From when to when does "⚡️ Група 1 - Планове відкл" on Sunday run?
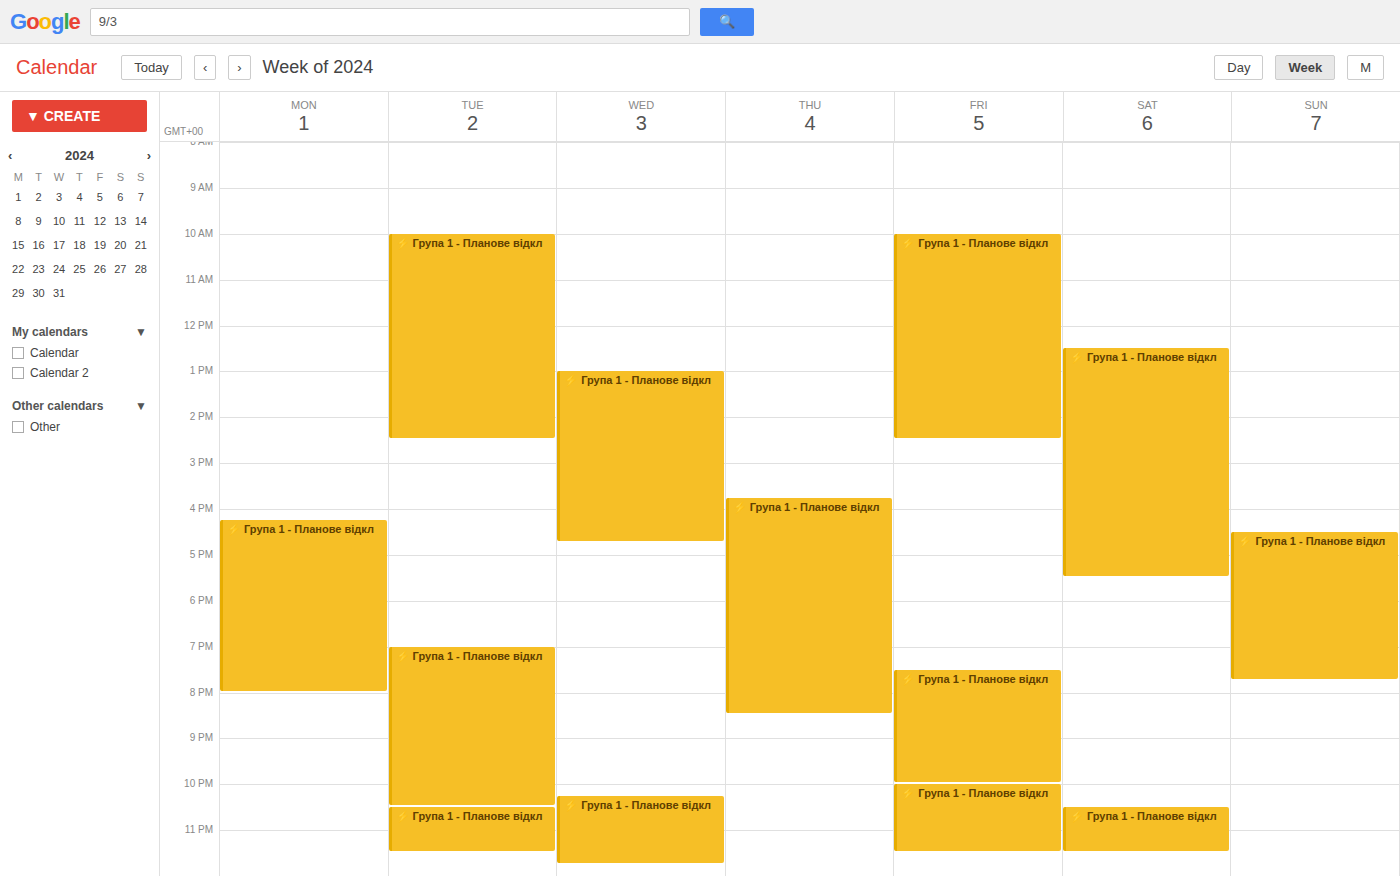
4:30 PM to 7:45 PM